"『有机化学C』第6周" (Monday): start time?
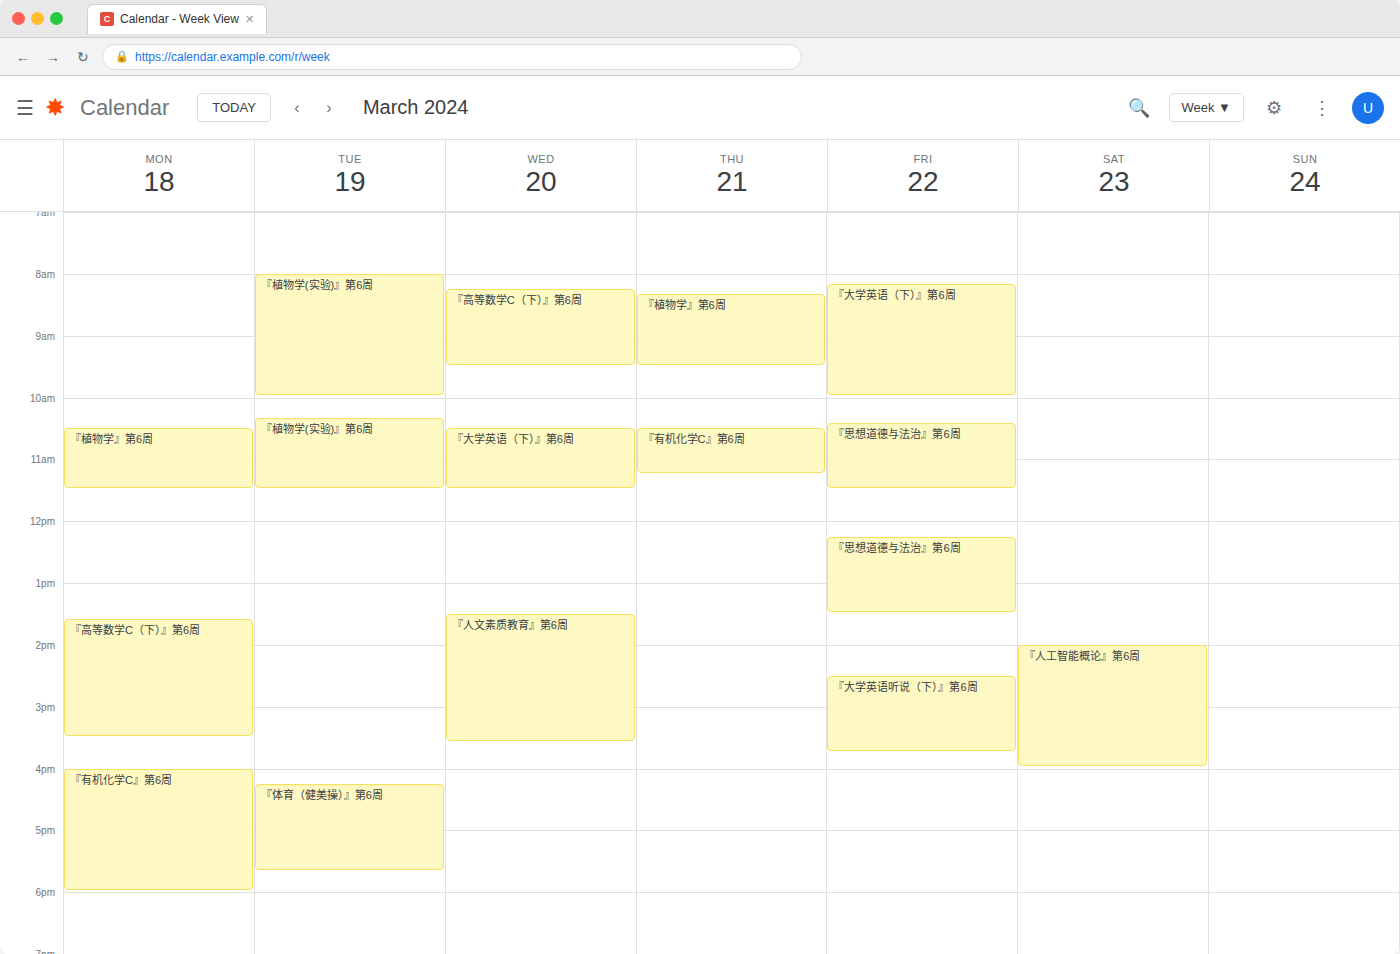
4:00 PM